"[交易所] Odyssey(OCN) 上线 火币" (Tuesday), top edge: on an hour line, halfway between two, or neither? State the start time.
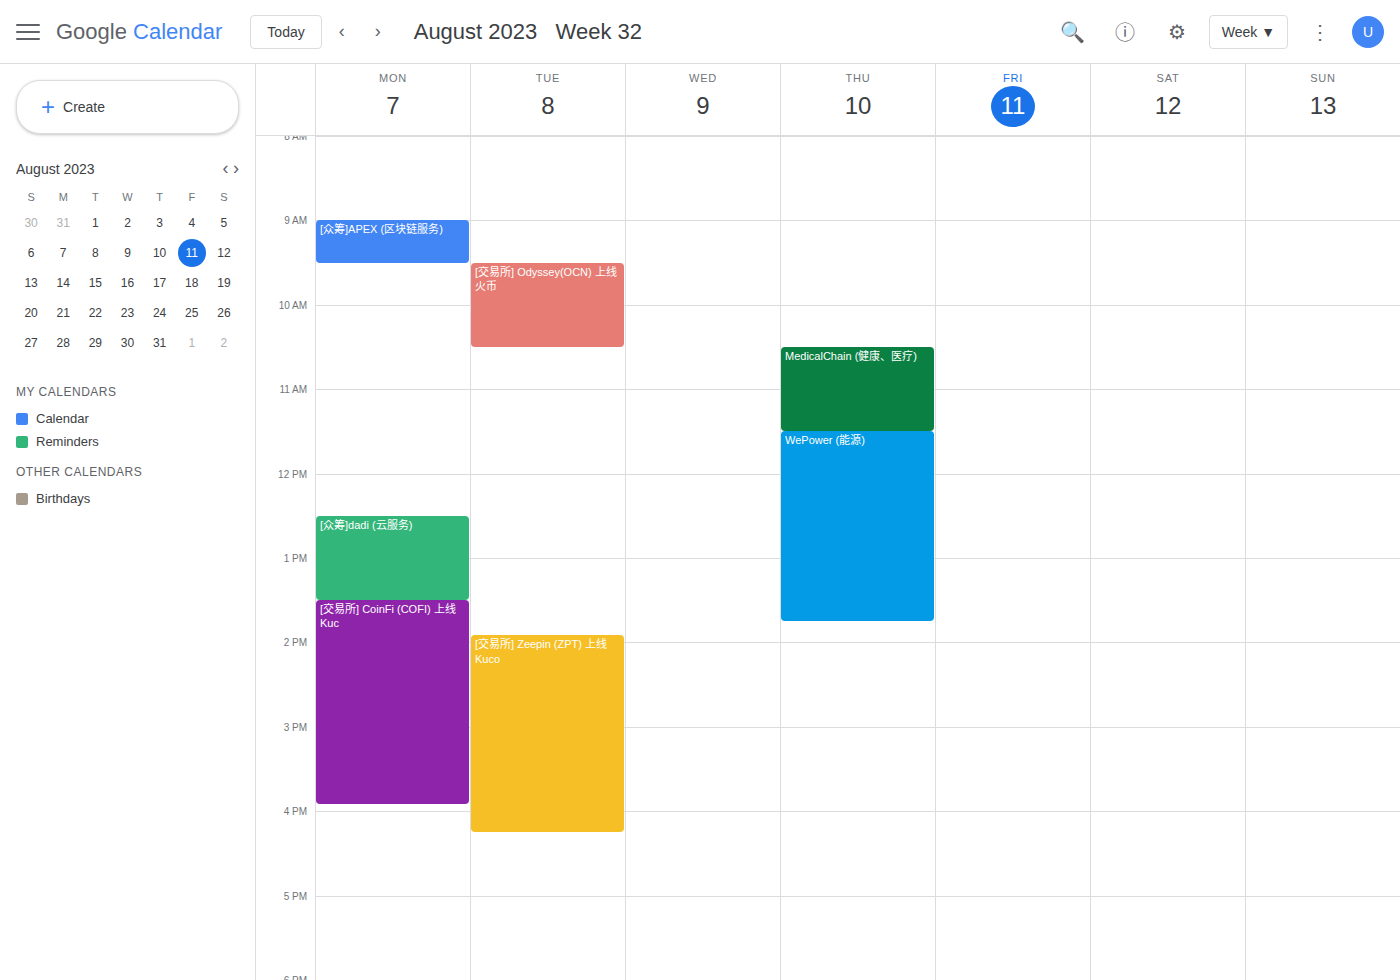
9:30 AM -- halfway between the 9 AM and 10 AM lines.